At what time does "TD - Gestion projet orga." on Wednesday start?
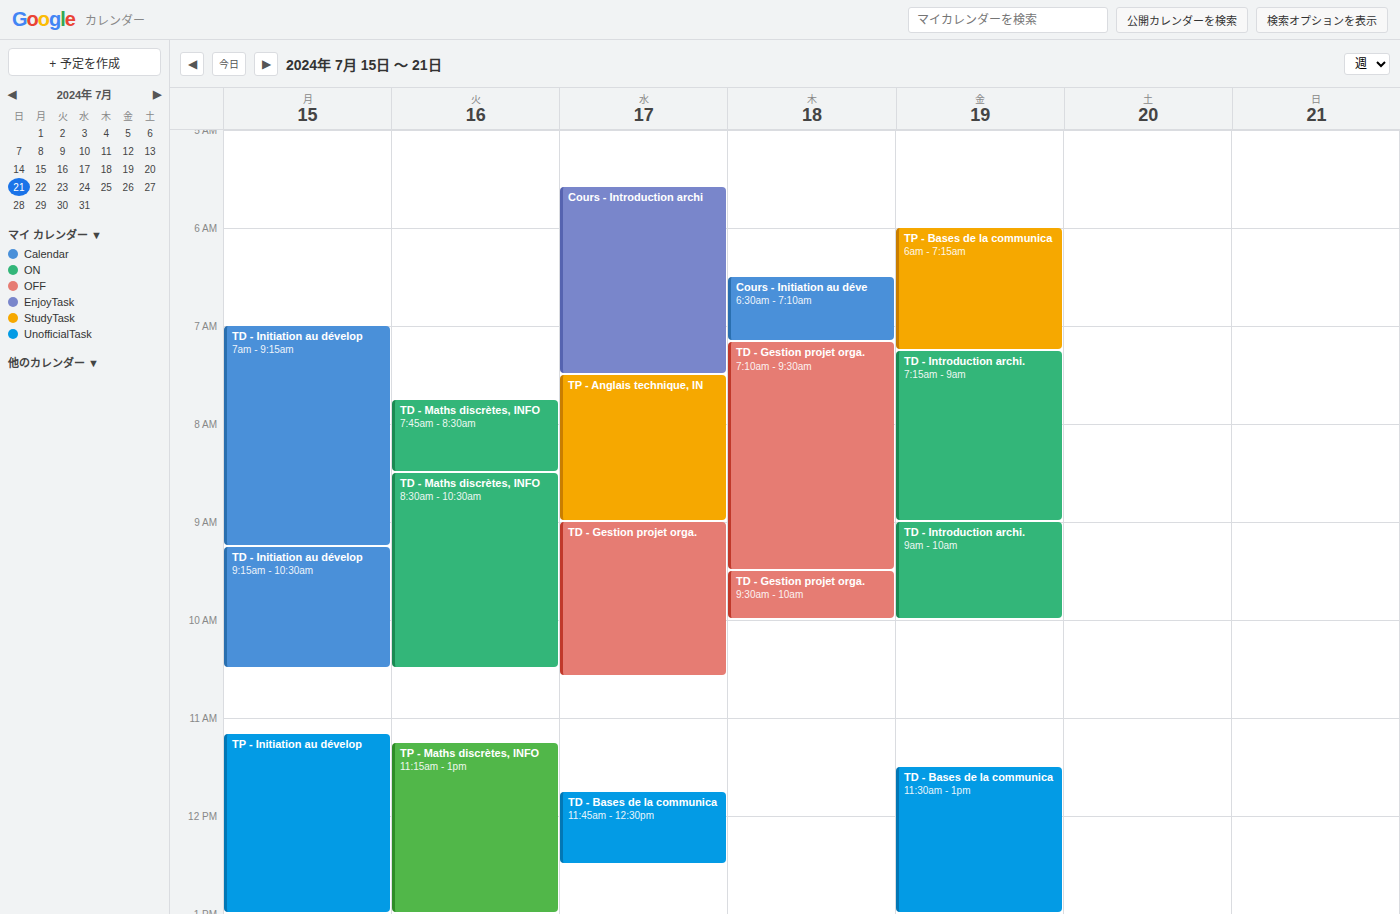
09:00